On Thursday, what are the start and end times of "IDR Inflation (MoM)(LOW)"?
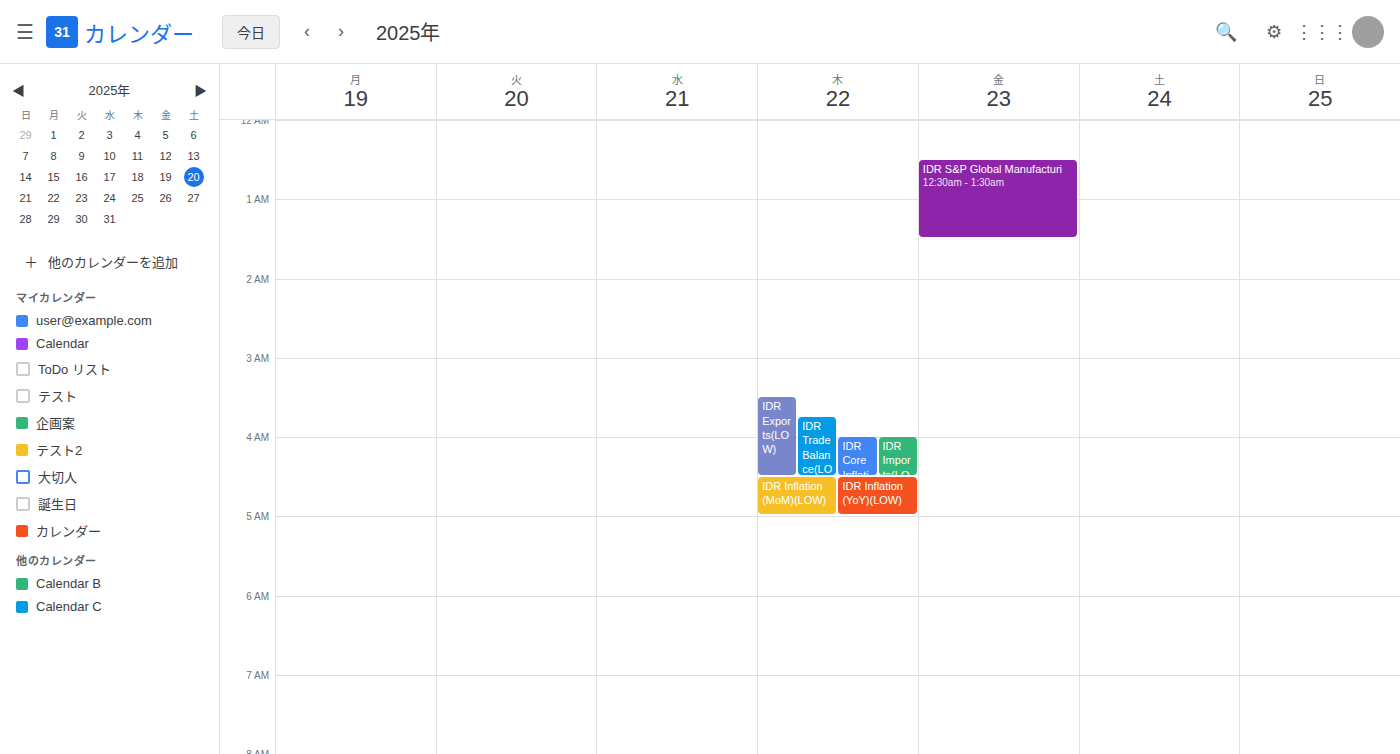
4:30 AM to 5:00 AM